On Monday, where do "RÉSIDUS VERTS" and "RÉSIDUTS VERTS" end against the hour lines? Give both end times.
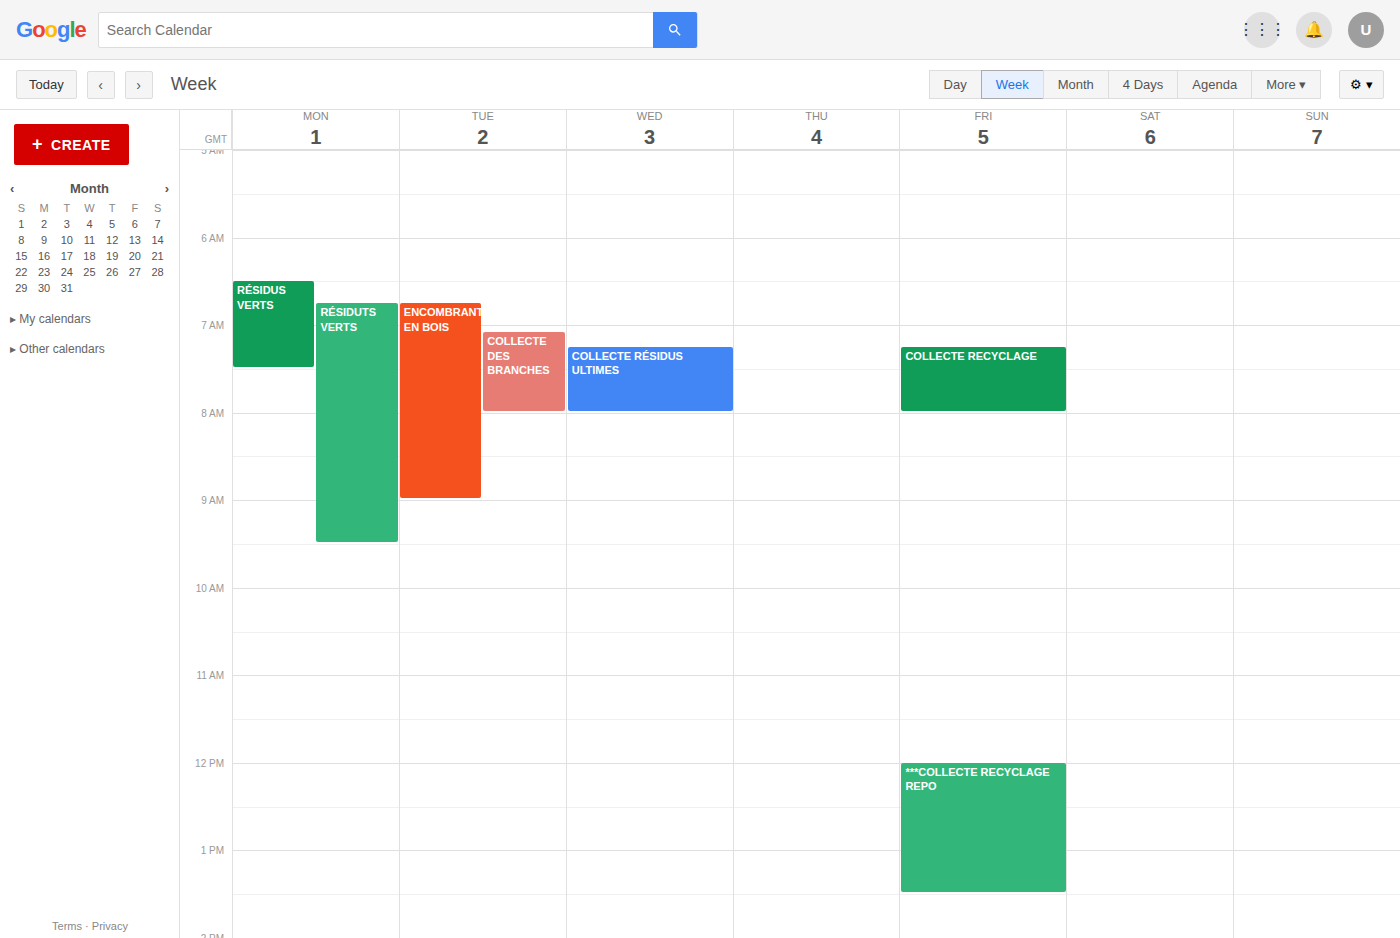
"RÉSIDUS VERTS": 7:30 AM, halfway between the 7 AM and 8 AM lines. "RÉSIDUTS VERTS": 9:30 AM, halfway between the 9 AM and 10 AM lines.